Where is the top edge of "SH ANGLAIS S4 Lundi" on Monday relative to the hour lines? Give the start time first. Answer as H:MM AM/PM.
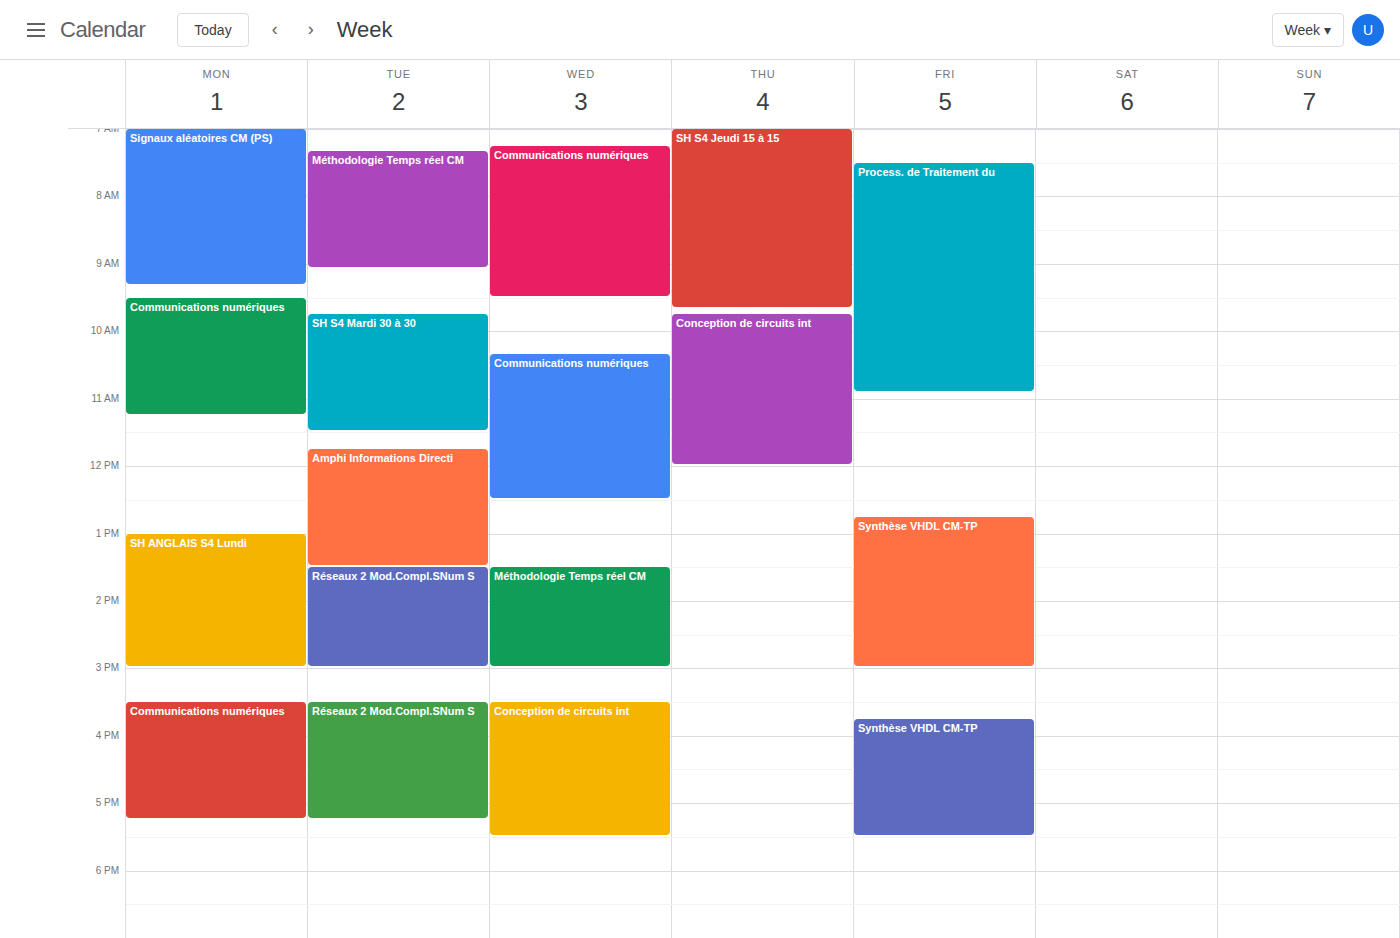
1:00 PM -- exactly on the 1 PM line.